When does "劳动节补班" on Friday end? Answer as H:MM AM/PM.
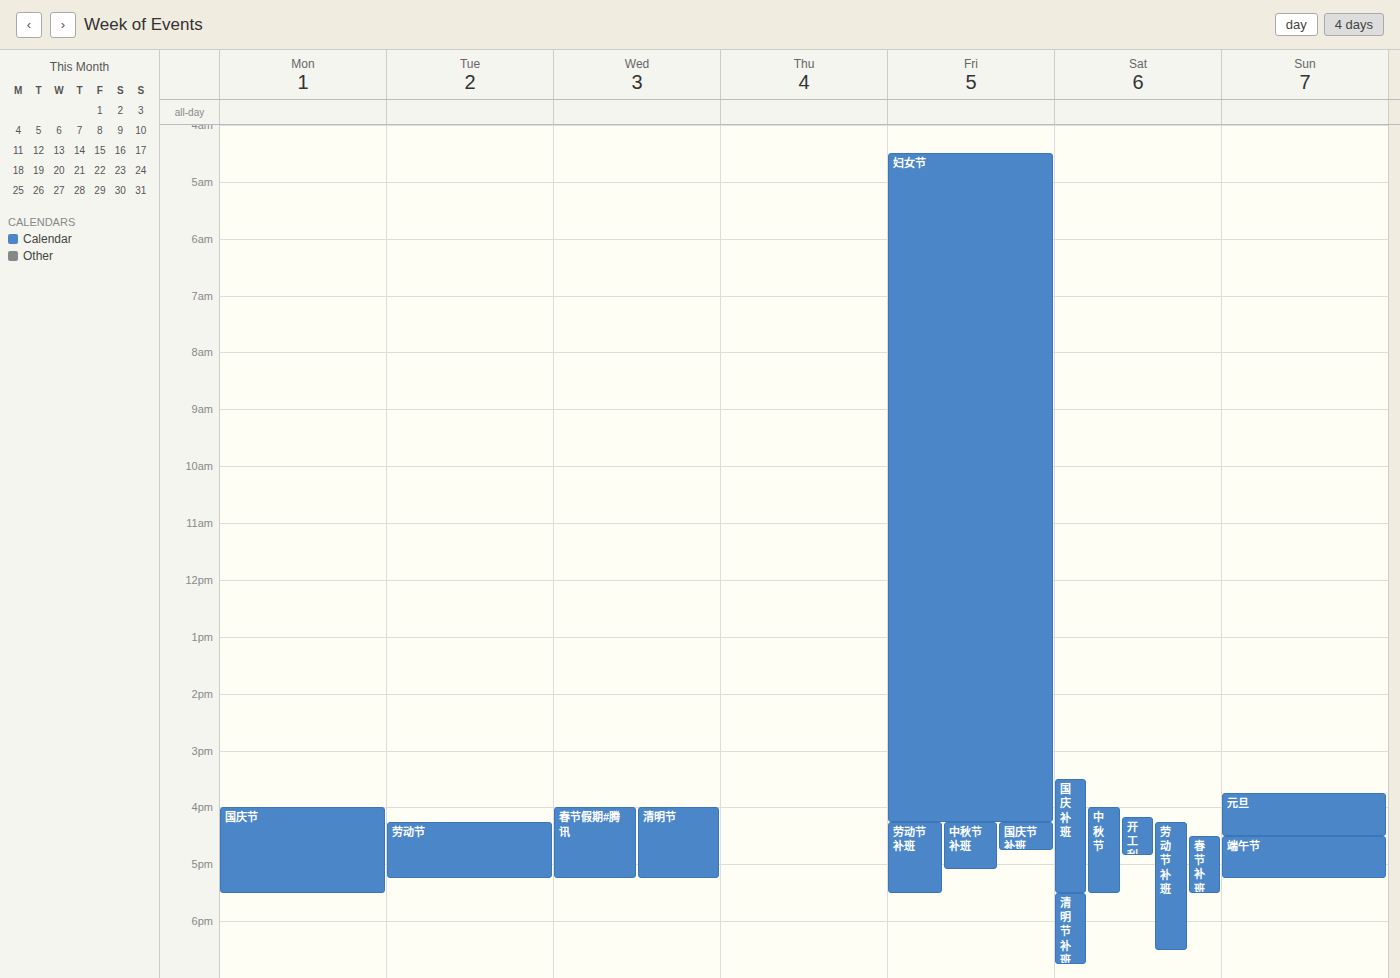
5:30 PM